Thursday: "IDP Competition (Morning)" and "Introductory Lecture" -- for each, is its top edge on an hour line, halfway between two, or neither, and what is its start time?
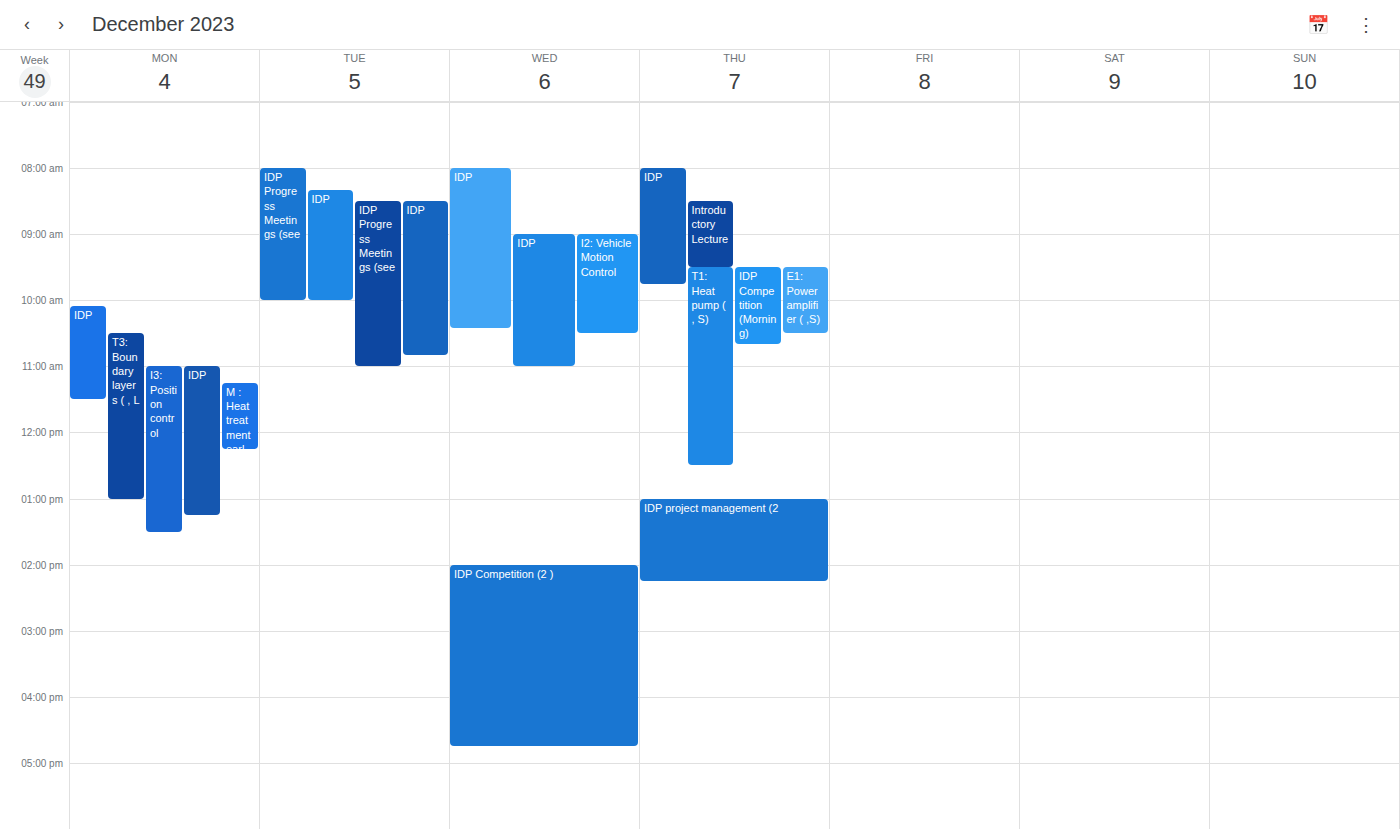
"IDP Competition (Morning)": 9:30 AM, halfway between the 9 AM and 10 AM lines. "Introductory Lecture": 8:30 AM, halfway between the 8 AM and 9 AM lines.